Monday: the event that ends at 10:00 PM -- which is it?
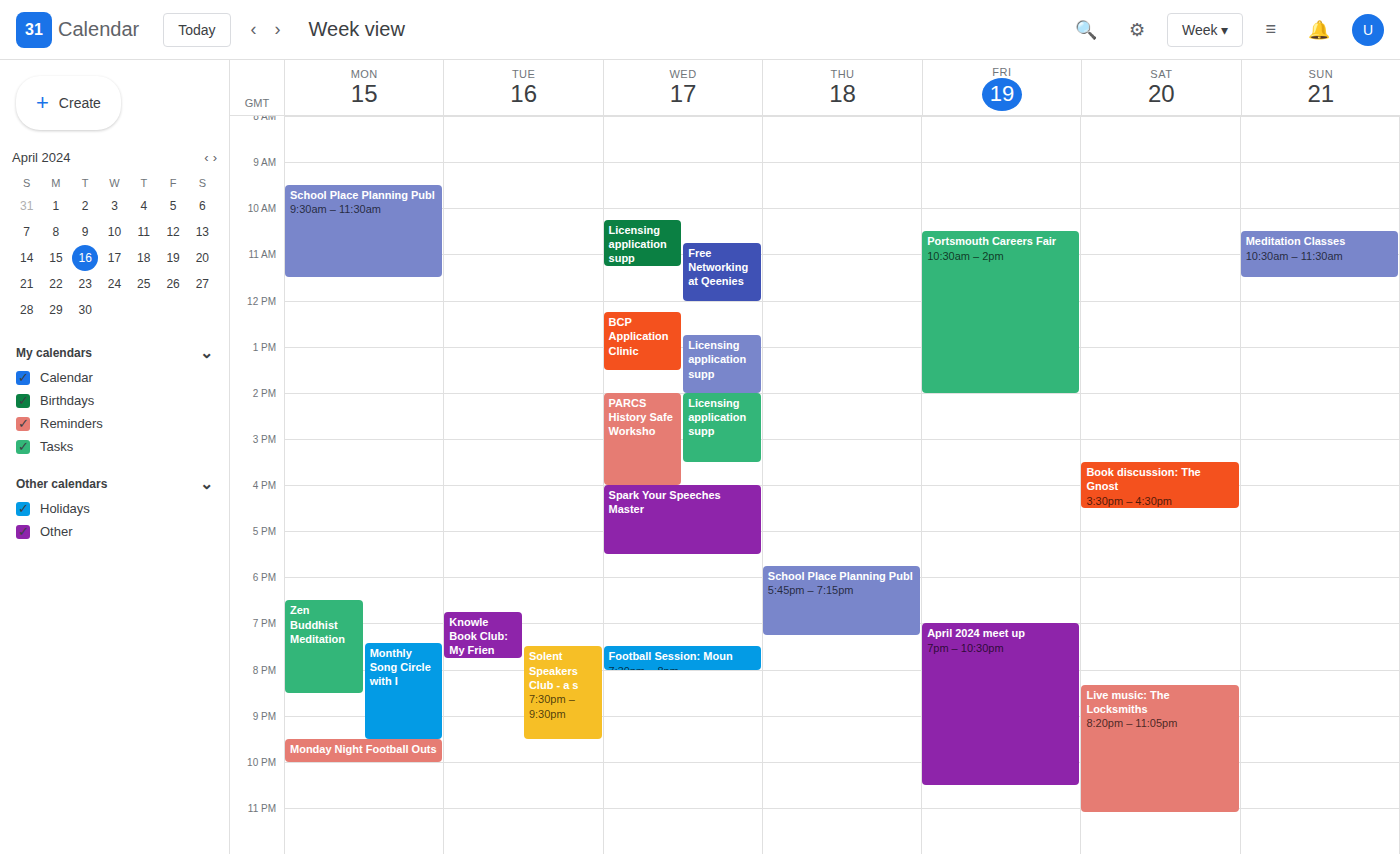
"Monday Night Football Outs"